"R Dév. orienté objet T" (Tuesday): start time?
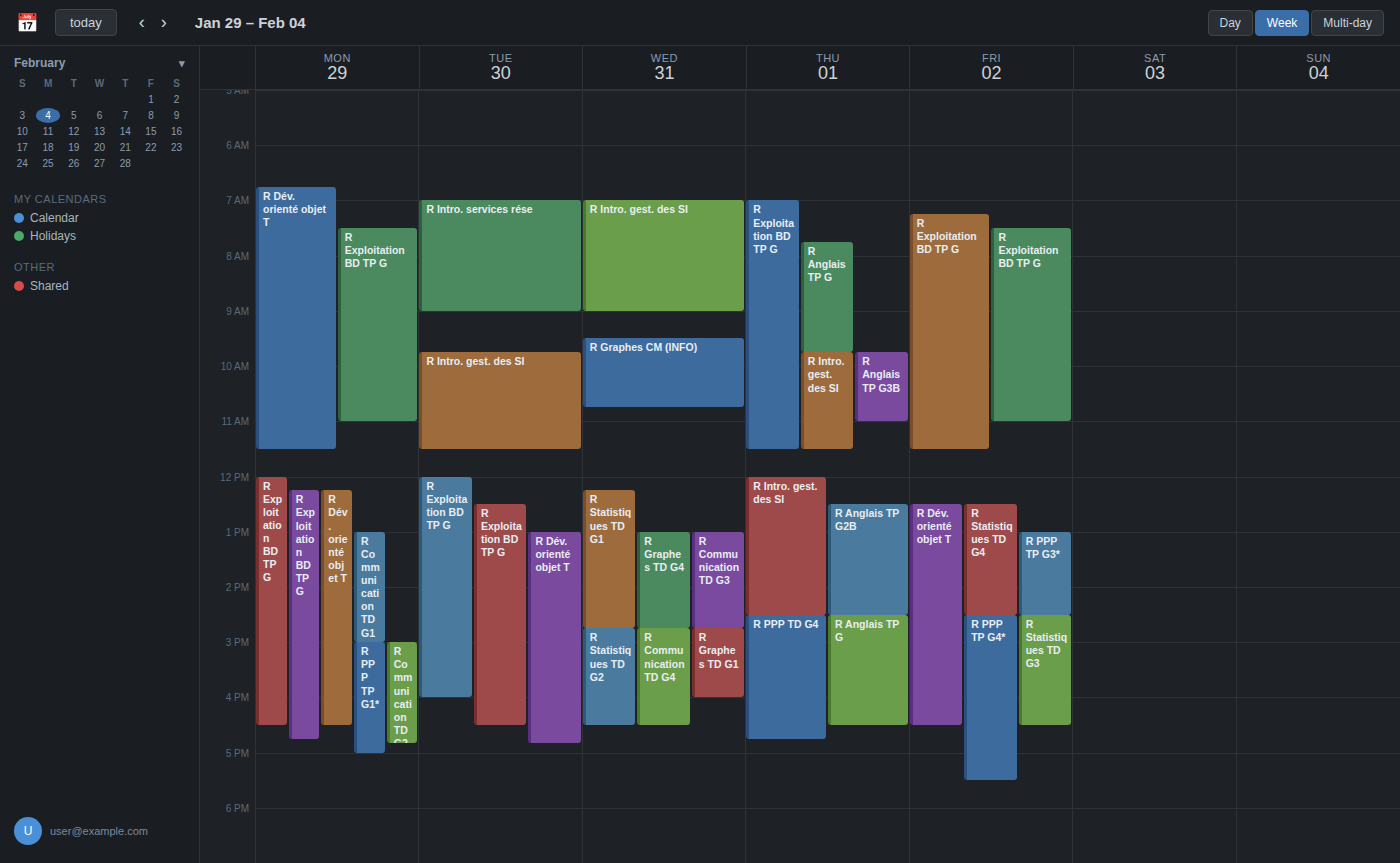
1:00 PM